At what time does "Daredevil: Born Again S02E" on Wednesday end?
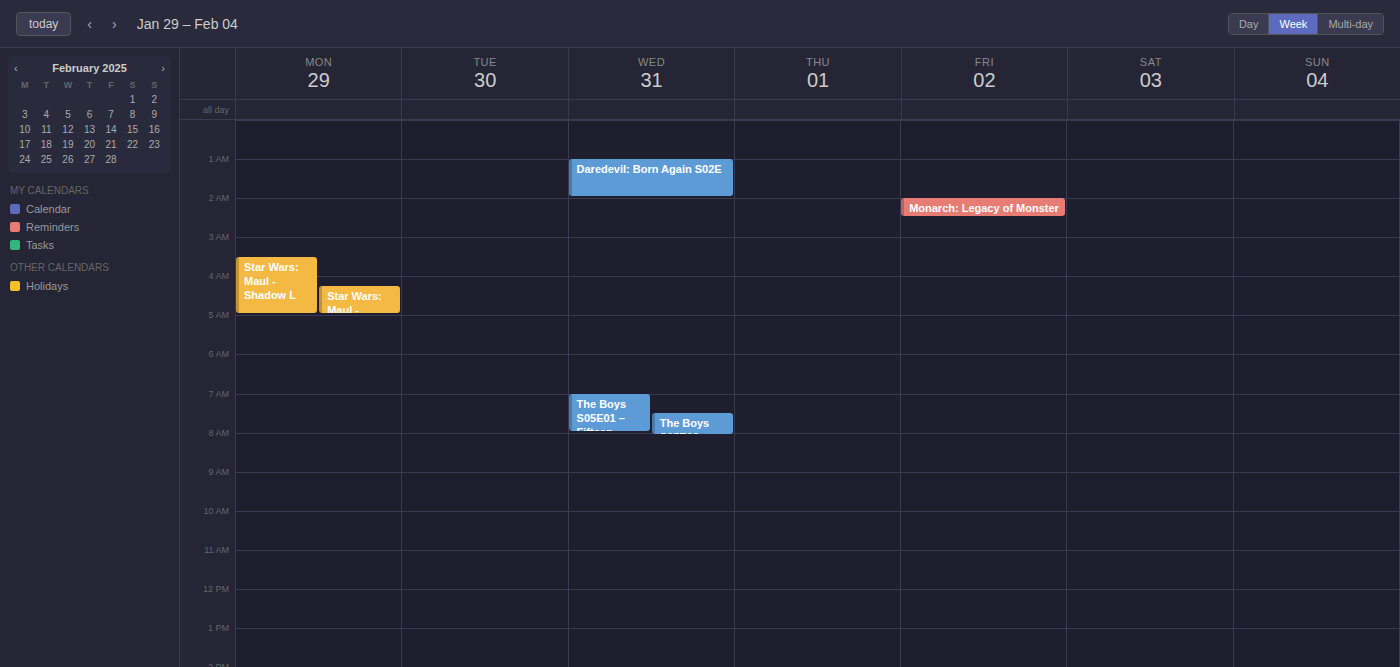
2:00 AM